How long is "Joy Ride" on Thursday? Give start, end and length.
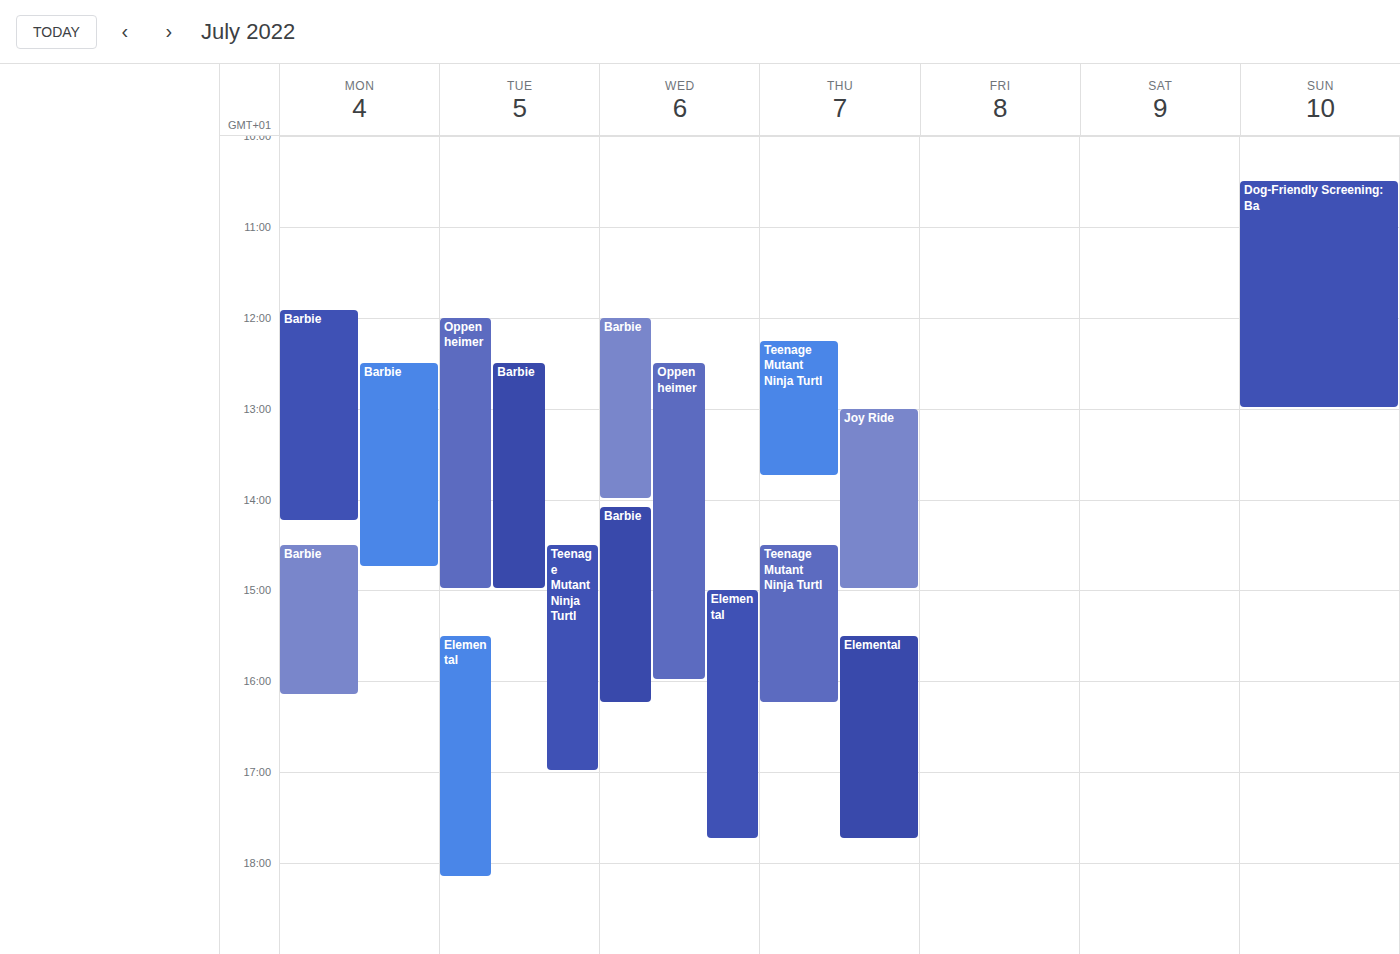
1:00 PM to 3:00 PM, 2 hours